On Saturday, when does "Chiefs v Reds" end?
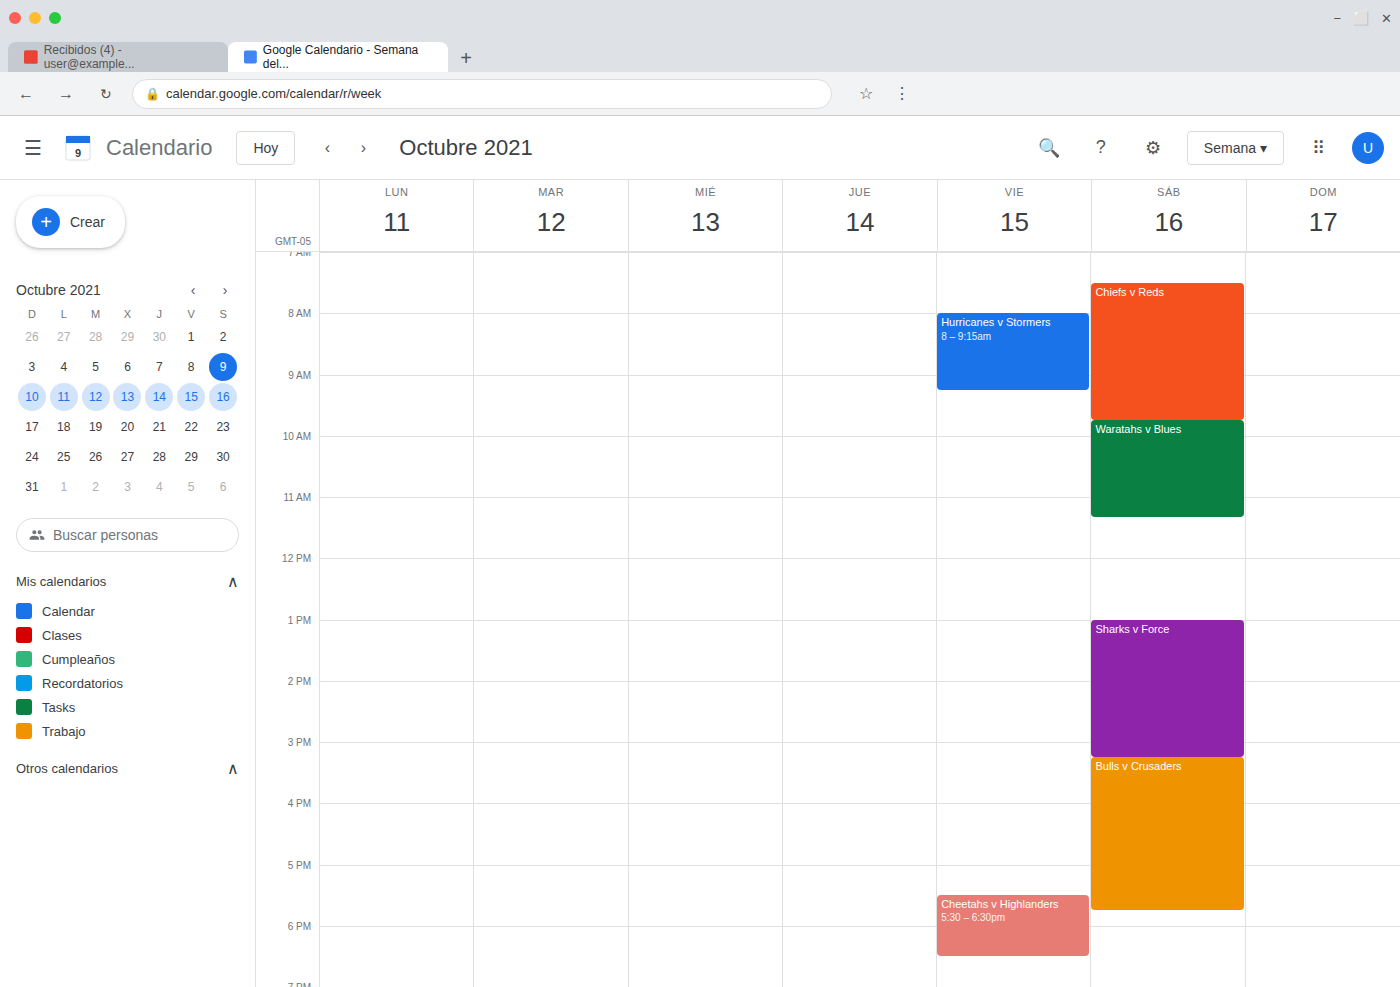
9:45 AM